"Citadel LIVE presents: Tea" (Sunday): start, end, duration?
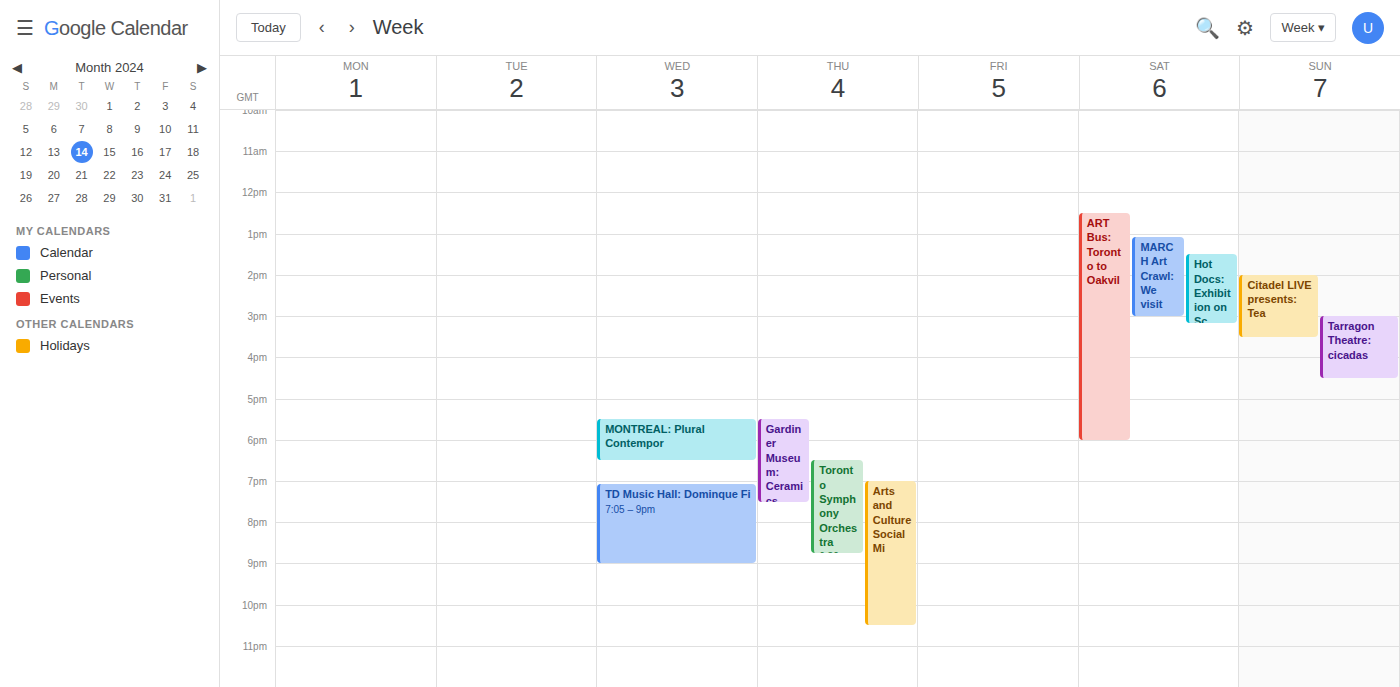
2:00 PM to 3:30 PM, 1 hour 30 minutes